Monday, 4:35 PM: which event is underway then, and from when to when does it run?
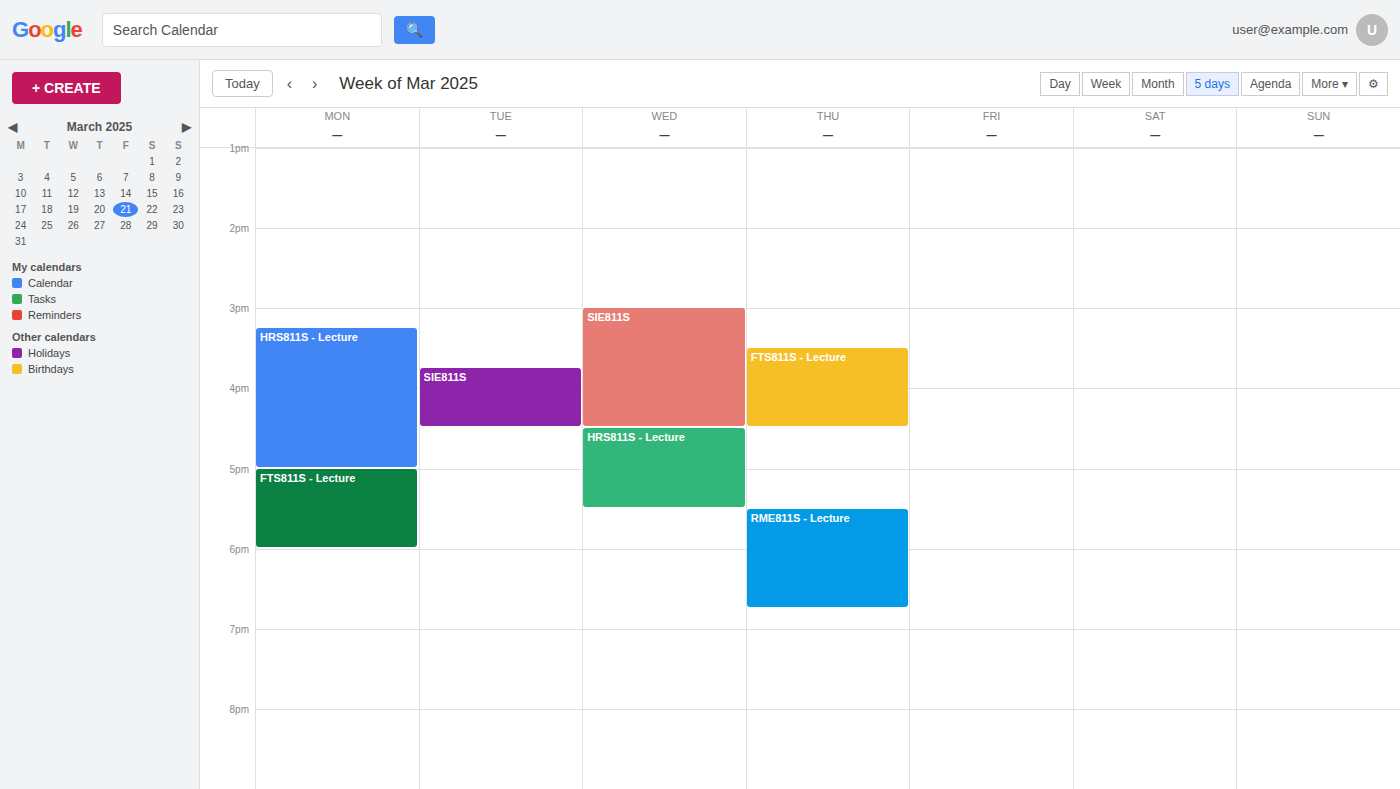
"HRS811S - Lecture", 3:15 PM to 5:00 PM